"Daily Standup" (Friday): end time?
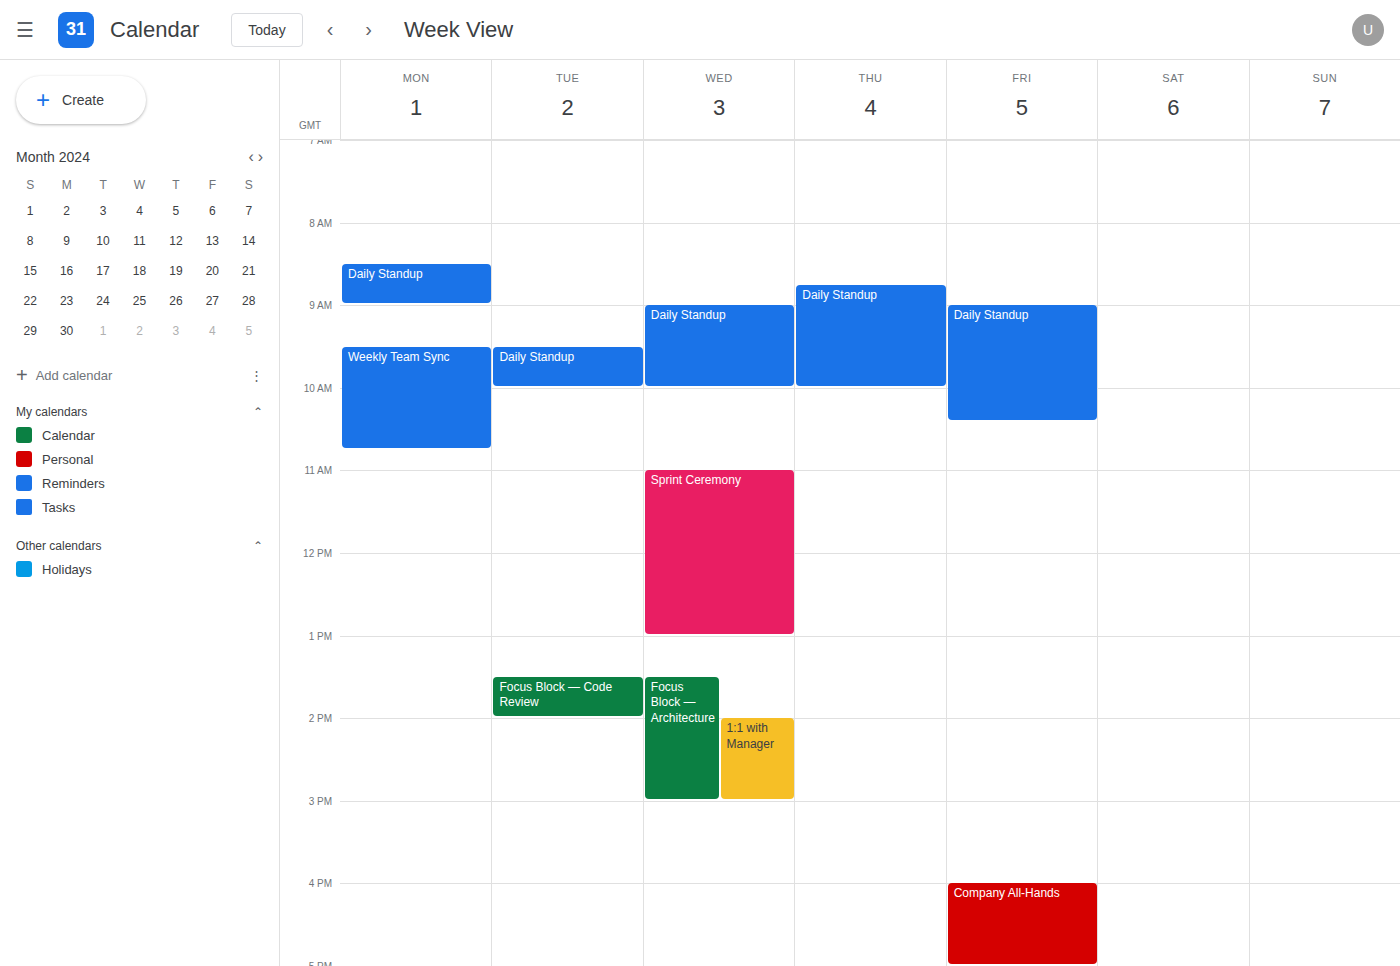
10:25 AM